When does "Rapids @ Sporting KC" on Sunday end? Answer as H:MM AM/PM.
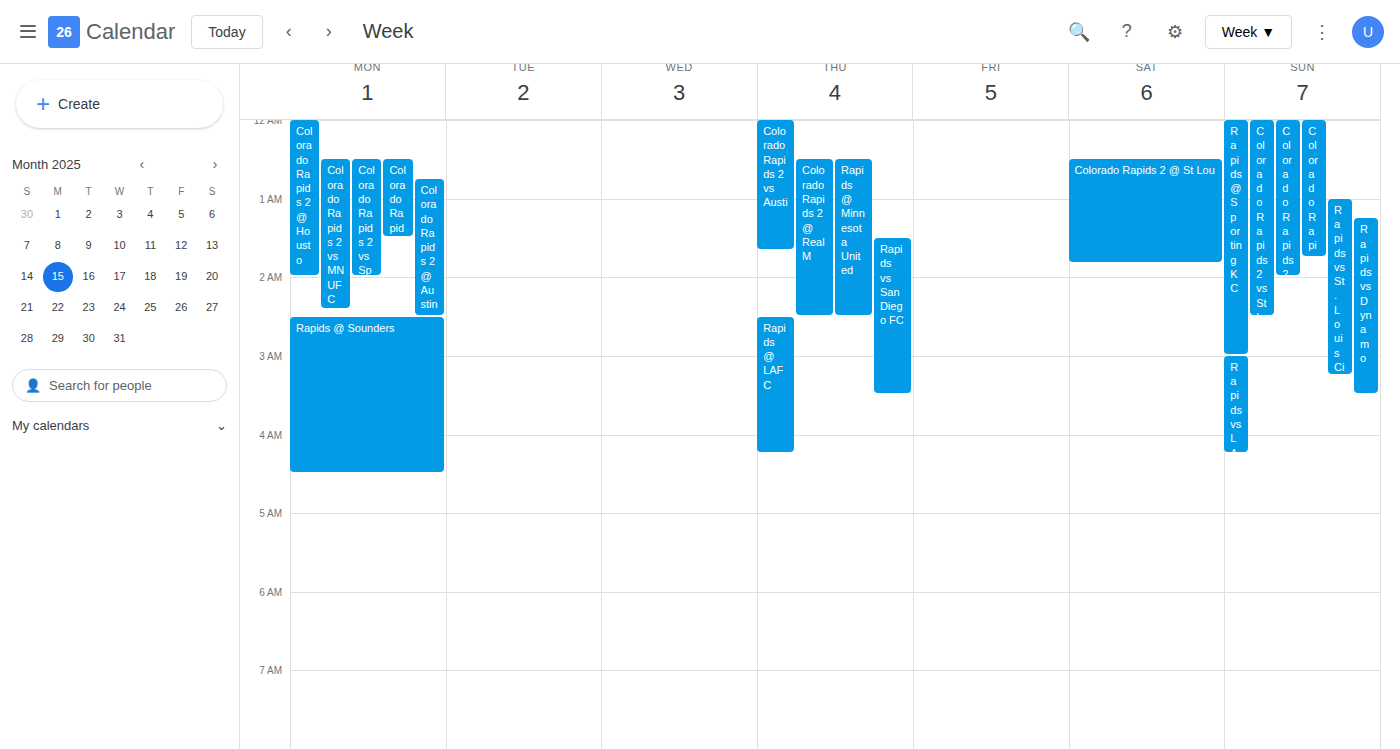
3:00 AM